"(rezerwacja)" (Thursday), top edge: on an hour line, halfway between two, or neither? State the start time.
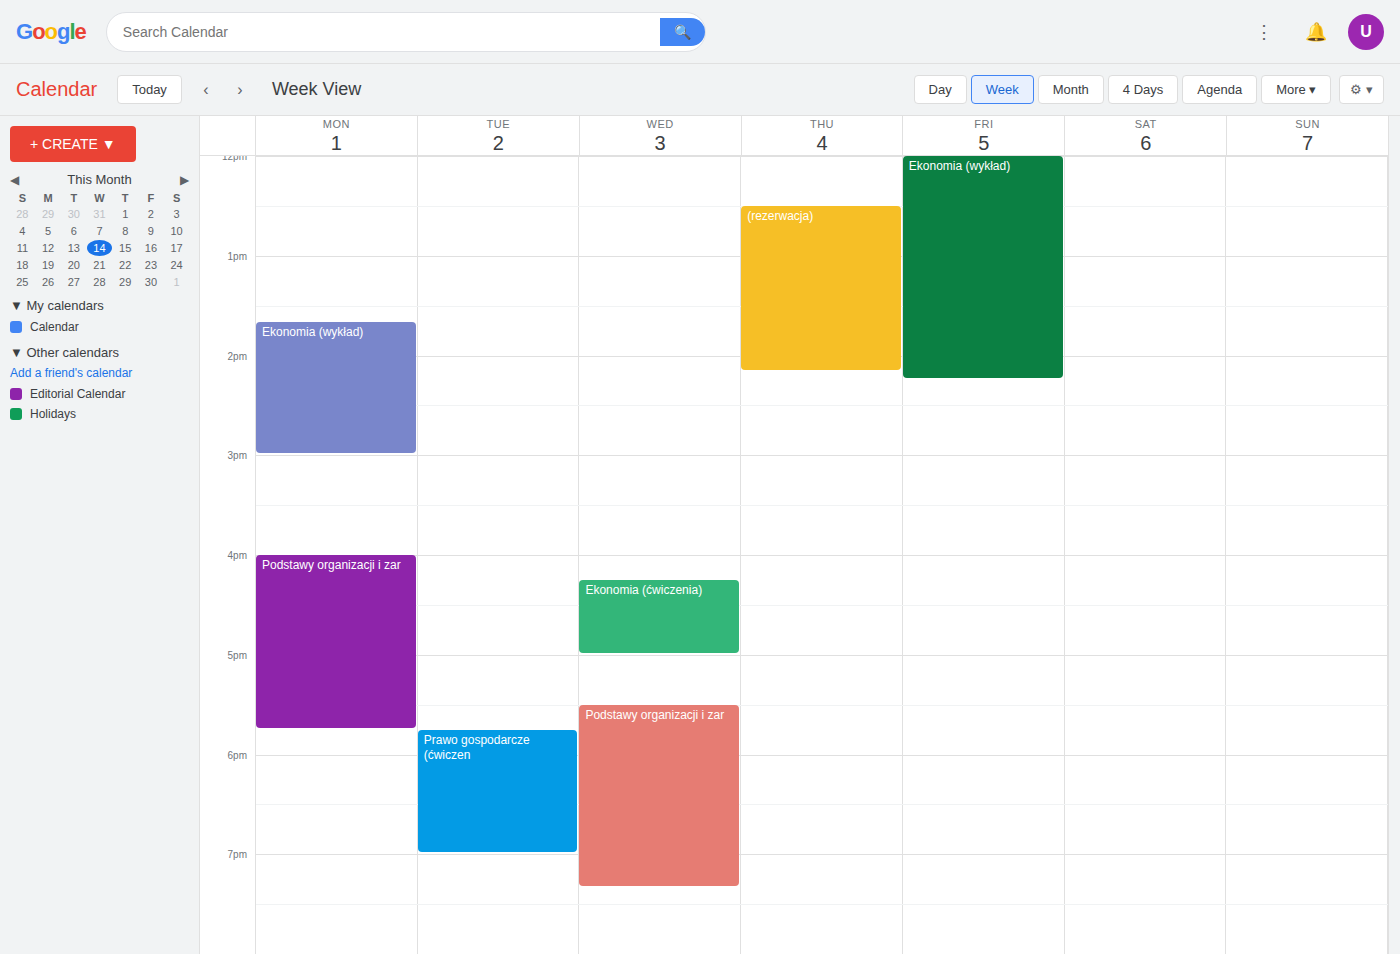
12:30 PM -- halfway between the 12 PM and 1 PM lines.